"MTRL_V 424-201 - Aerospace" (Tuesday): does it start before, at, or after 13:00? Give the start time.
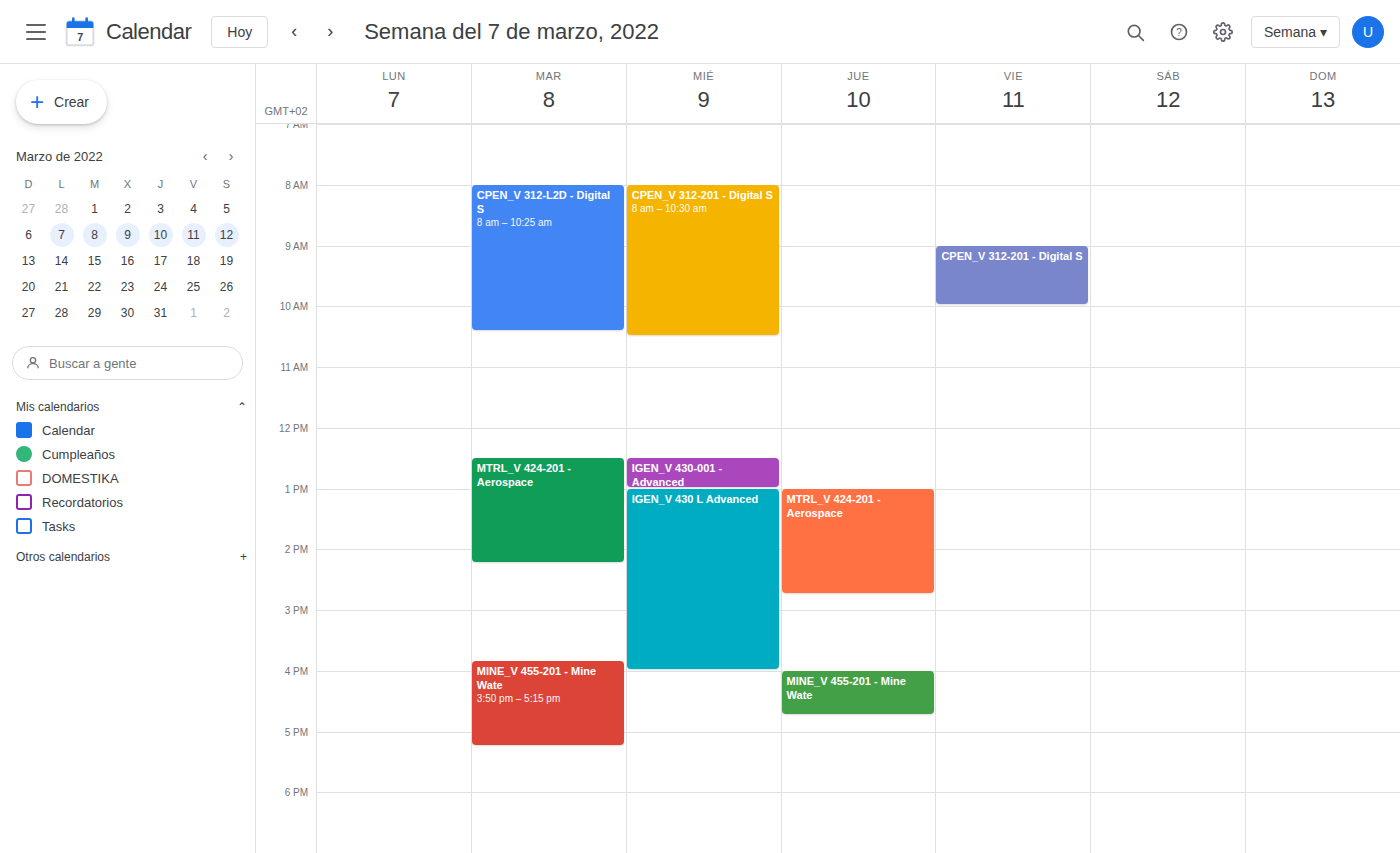
12:30 -- before 13:00, 30 minutes above the 13:00 line.